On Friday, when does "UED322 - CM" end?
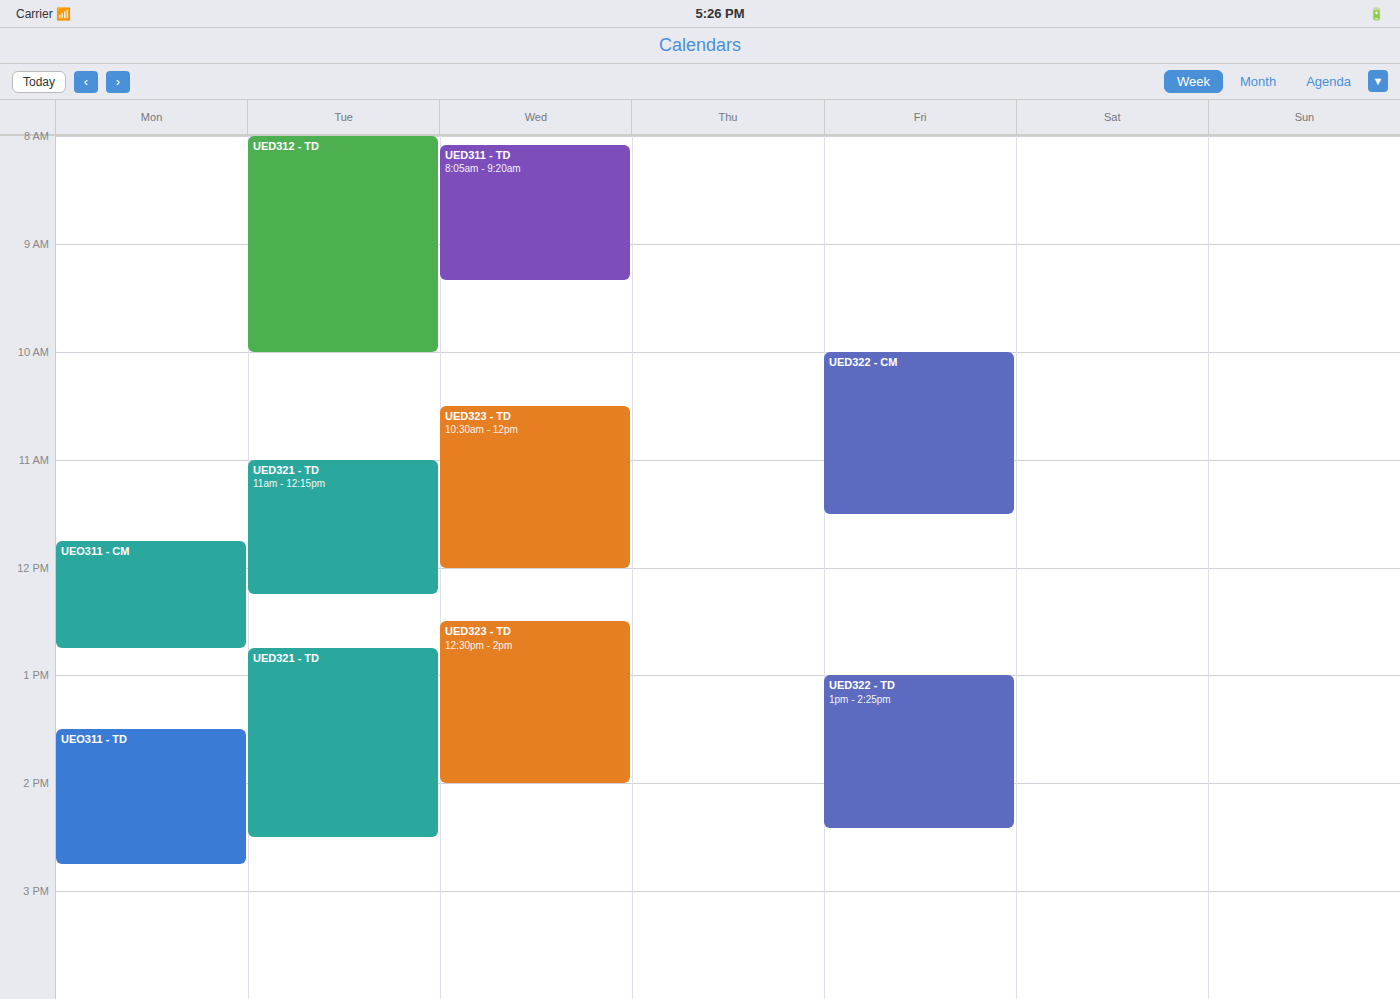
11:30 AM